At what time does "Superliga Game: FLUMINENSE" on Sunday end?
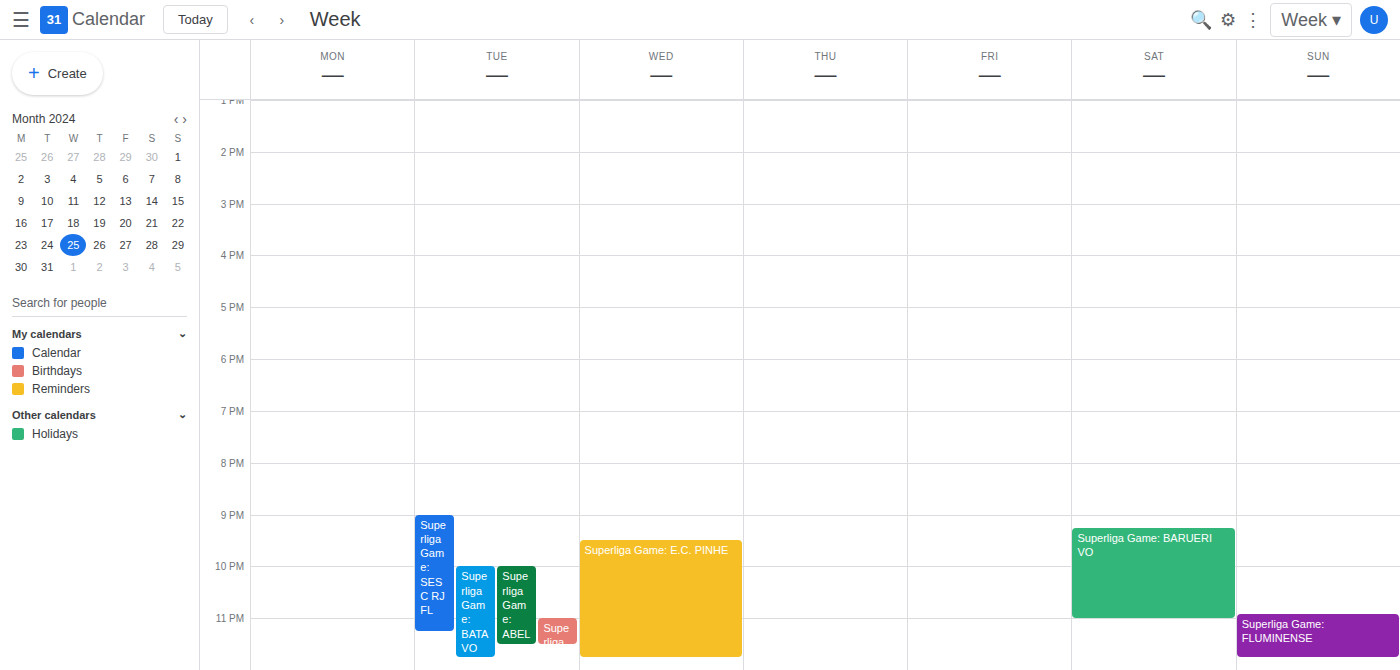
23:45